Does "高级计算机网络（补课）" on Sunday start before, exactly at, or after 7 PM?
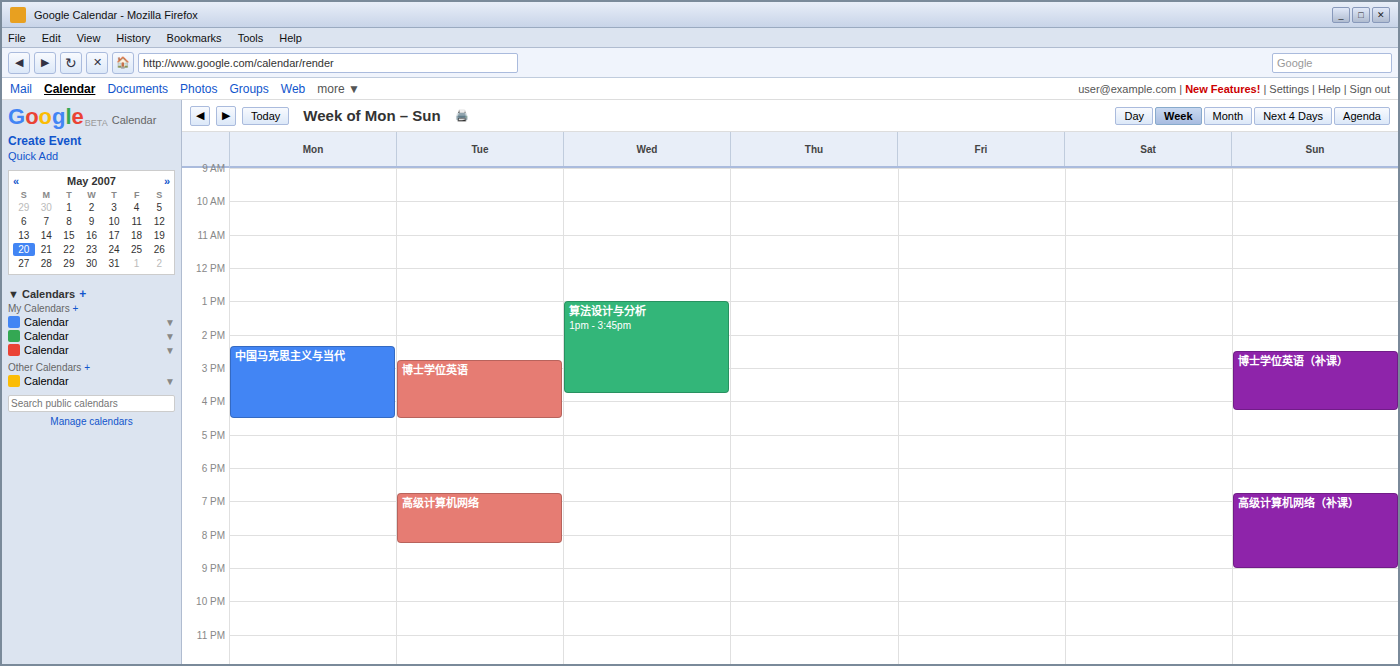
6:45 PM -- before 7 PM, 15 minutes above the 7 PM line.